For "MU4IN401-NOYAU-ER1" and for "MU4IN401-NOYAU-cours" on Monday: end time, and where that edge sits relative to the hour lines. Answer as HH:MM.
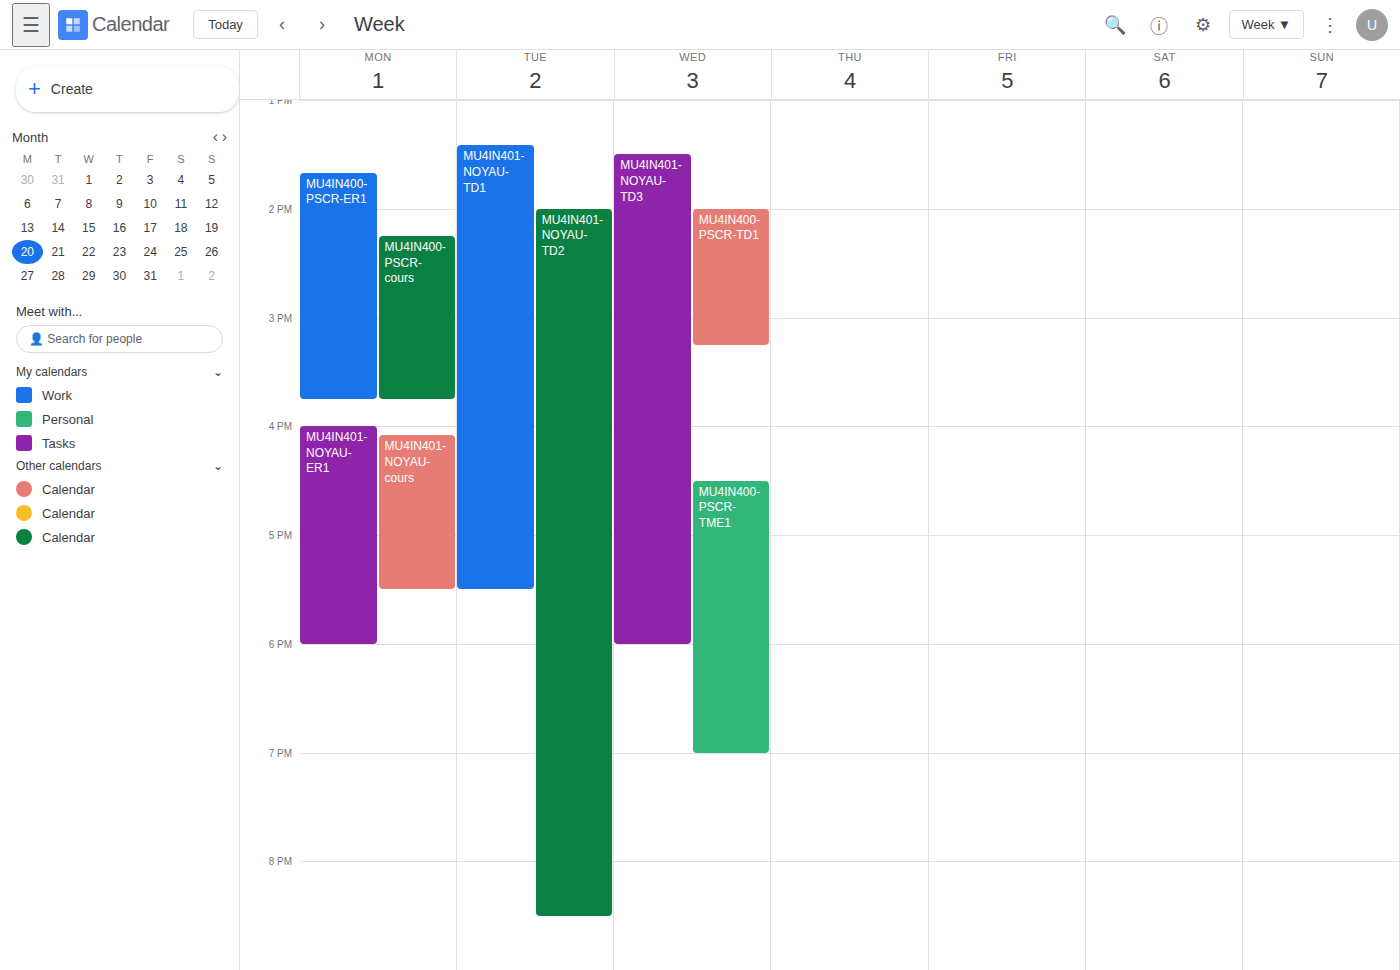
"MU4IN401-NOYAU-ER1": 18:00, exactly on the 18:00 line. "MU4IN401-NOYAU-cours": 17:30, halfway between the 17:00 and 18:00 lines.